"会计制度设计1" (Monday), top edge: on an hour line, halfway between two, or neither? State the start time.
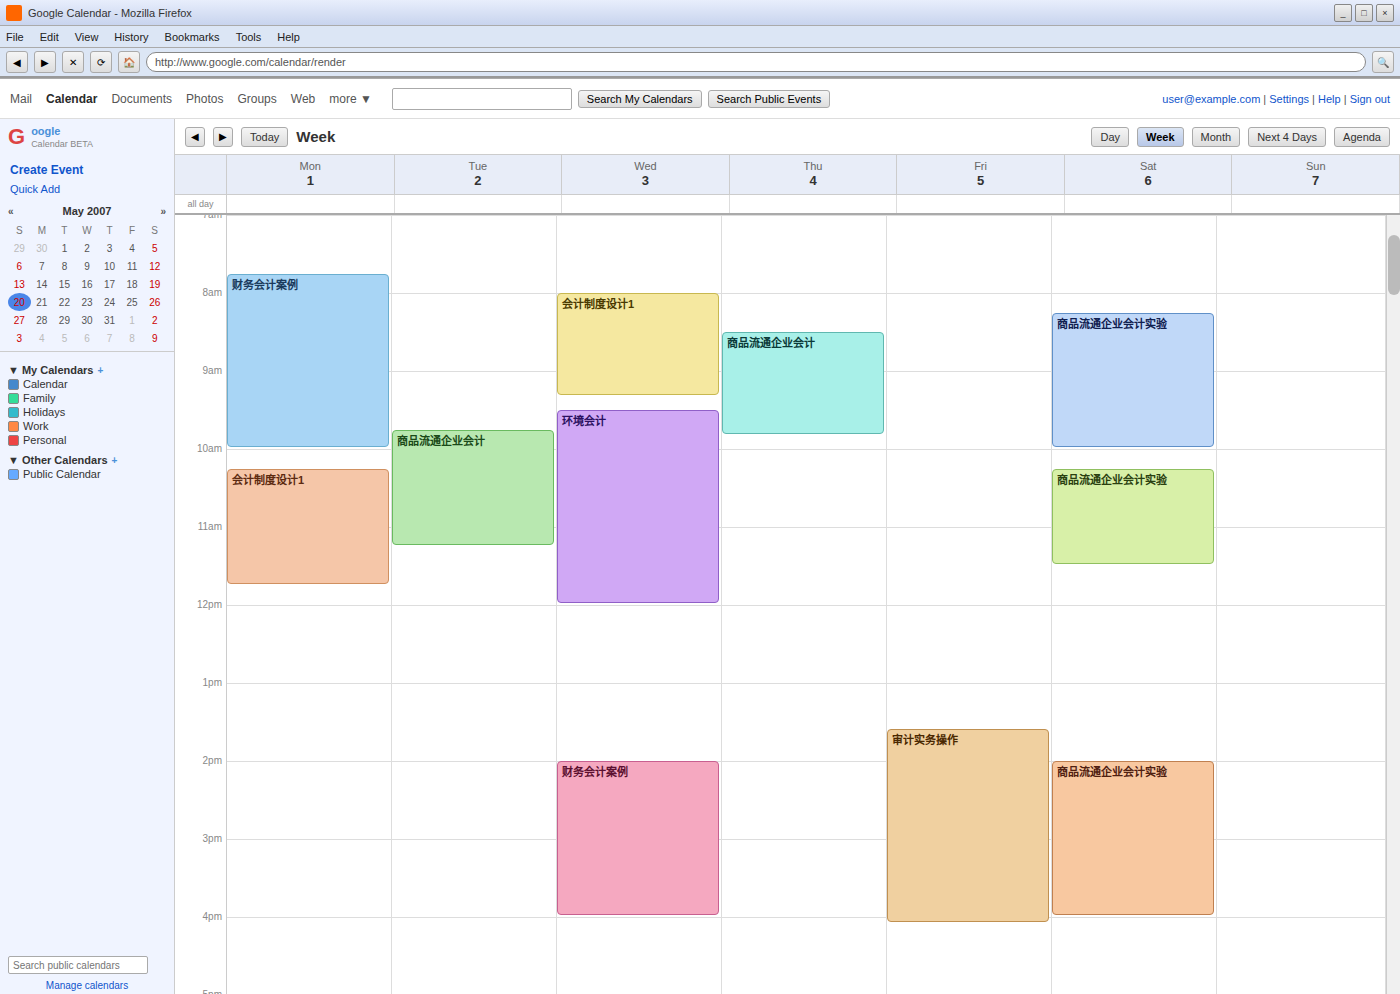
10:15 AM -- neither: a quarter of the way from the 10 AM line to the 11 AM line.